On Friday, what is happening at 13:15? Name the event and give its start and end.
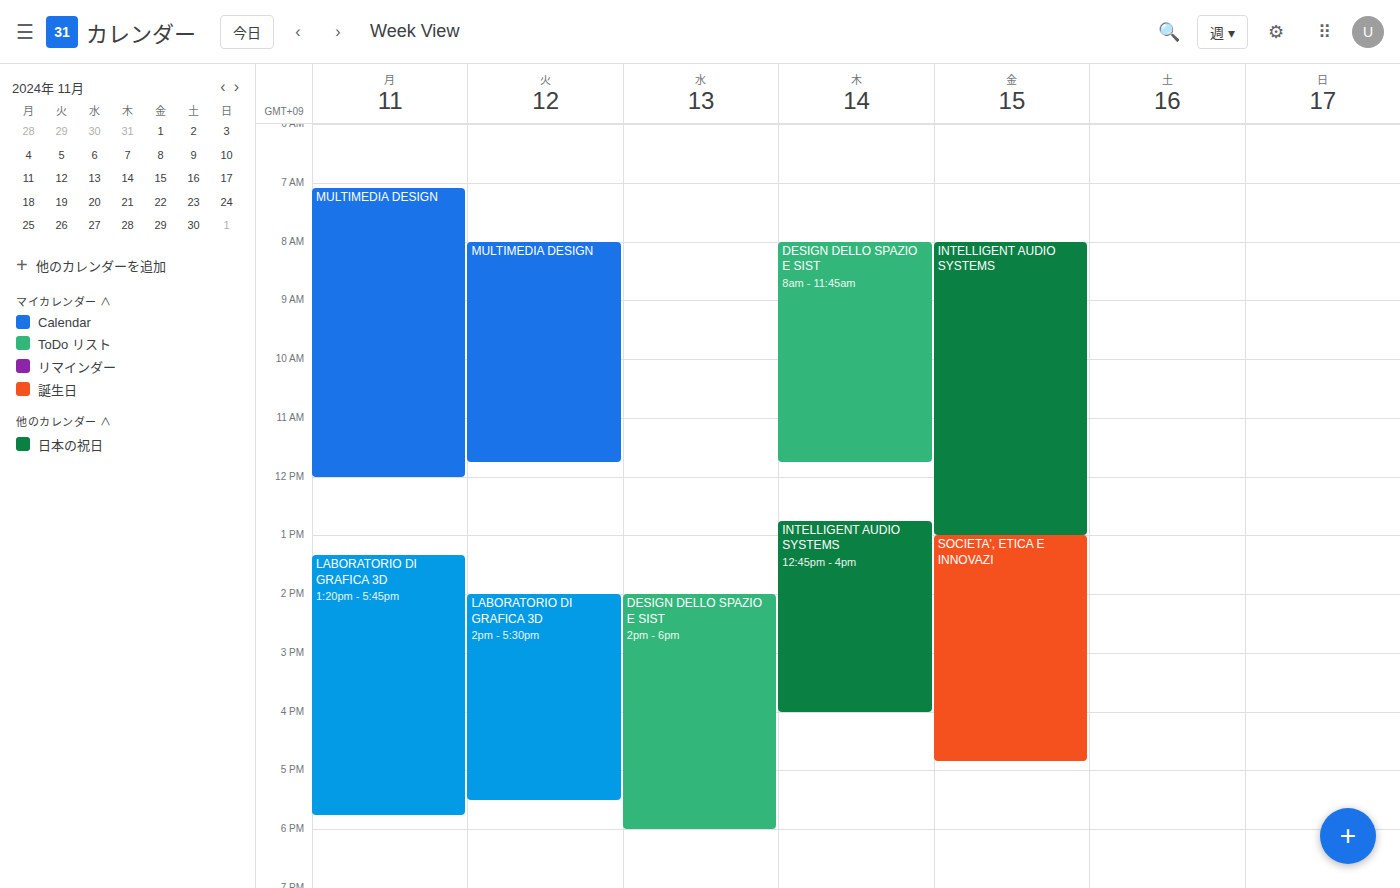
"SOCIETA', ETICA E INNOVAZI", 13:00 to 16:50